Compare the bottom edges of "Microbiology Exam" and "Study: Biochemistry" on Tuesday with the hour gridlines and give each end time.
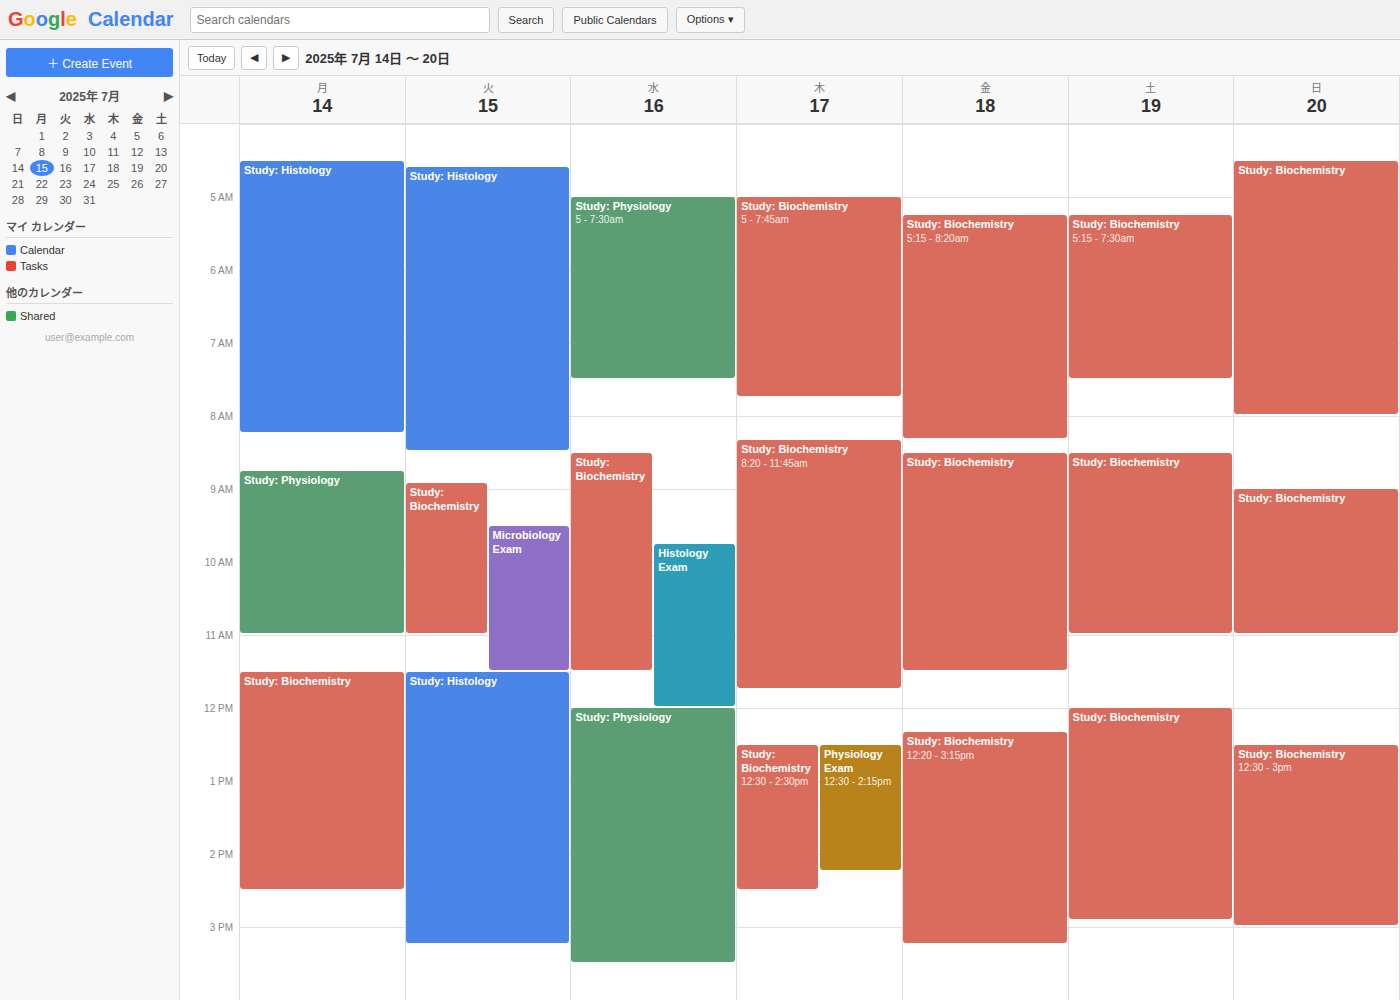
"Microbiology Exam": 11:30, halfway between the 11:00 and 12:00 lines. "Study: Biochemistry": 11:00, exactly on the 11:00 line.